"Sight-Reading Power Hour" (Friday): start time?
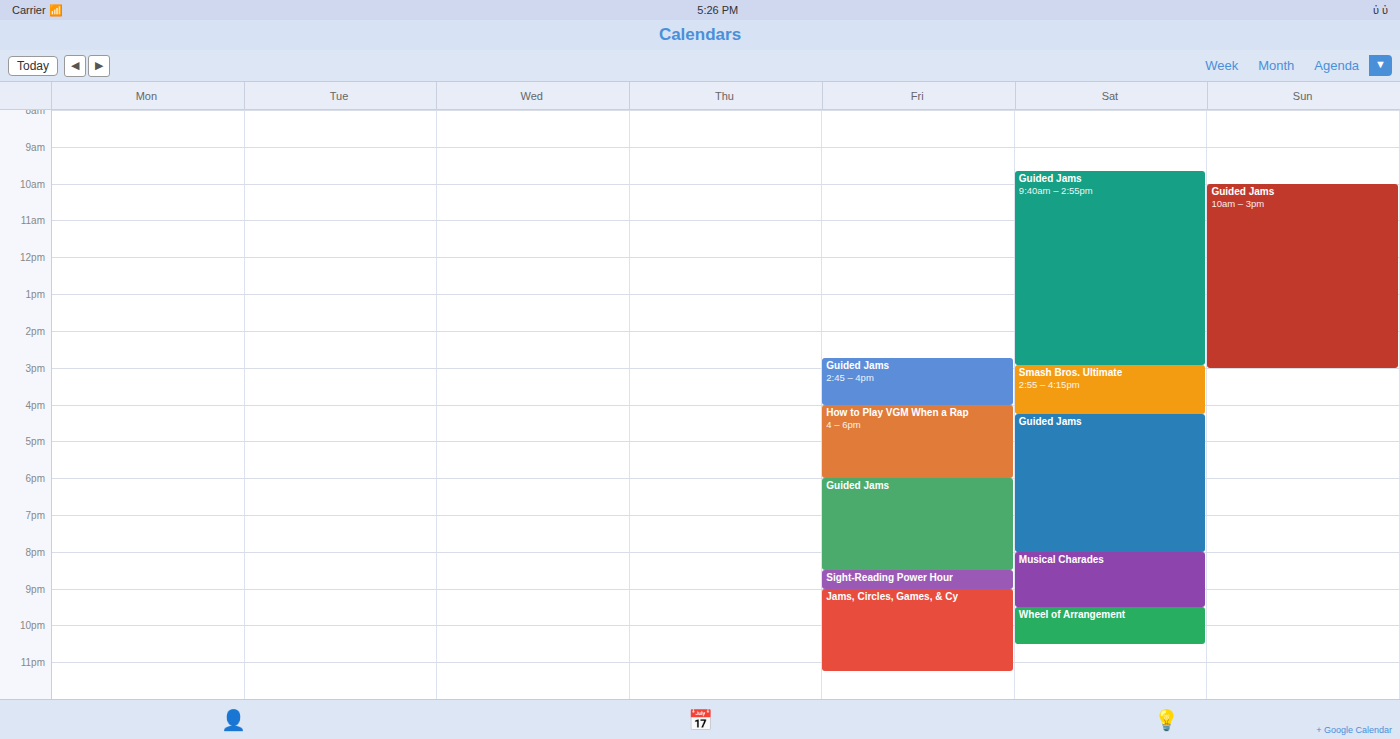
8:30 PM